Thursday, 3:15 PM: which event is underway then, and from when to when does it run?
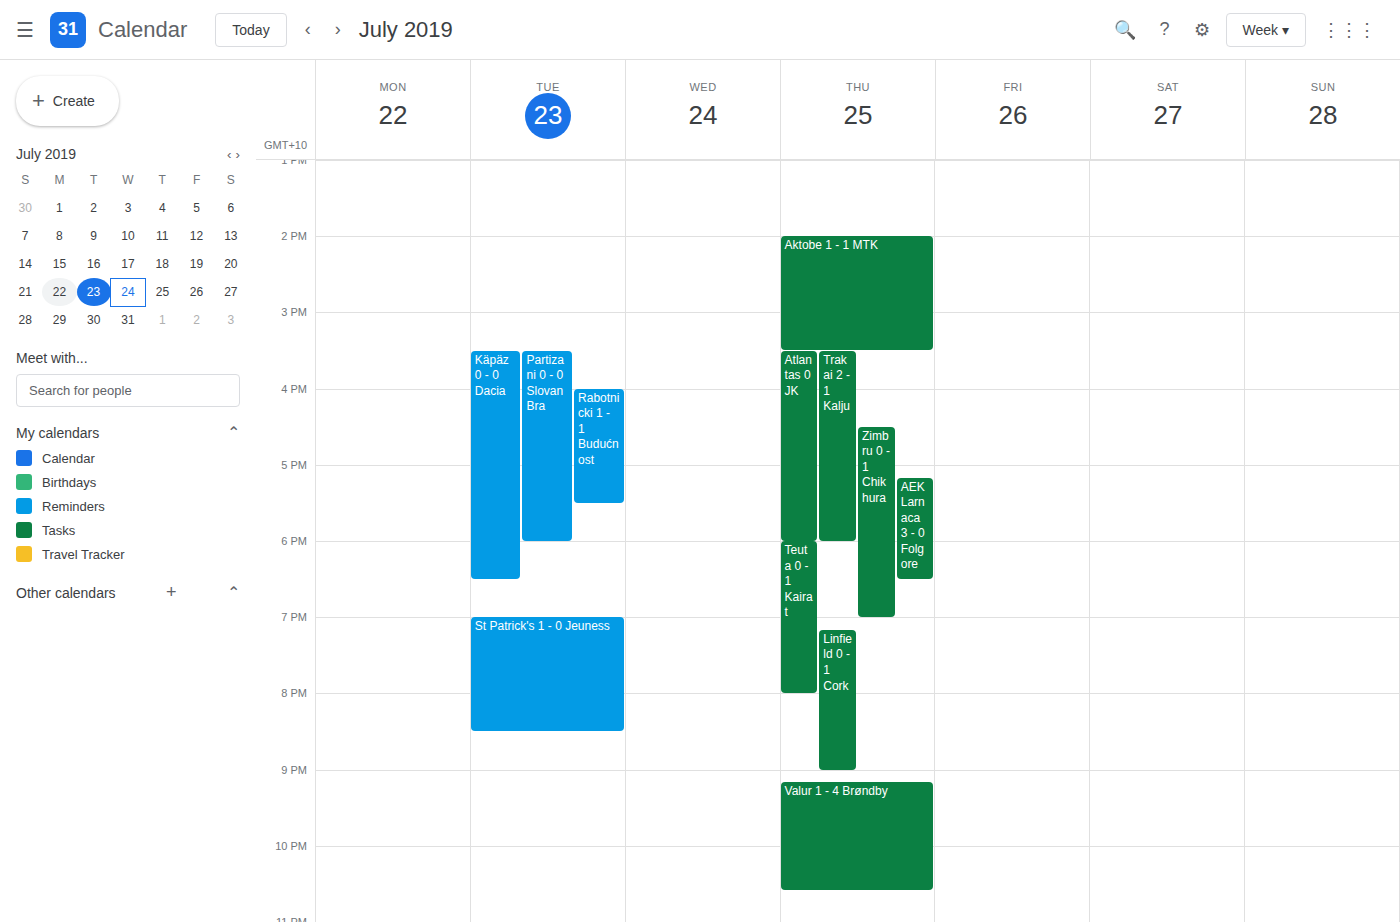
"Aktobe 1 - 1 MTK", 2:00 PM to 3:30 PM